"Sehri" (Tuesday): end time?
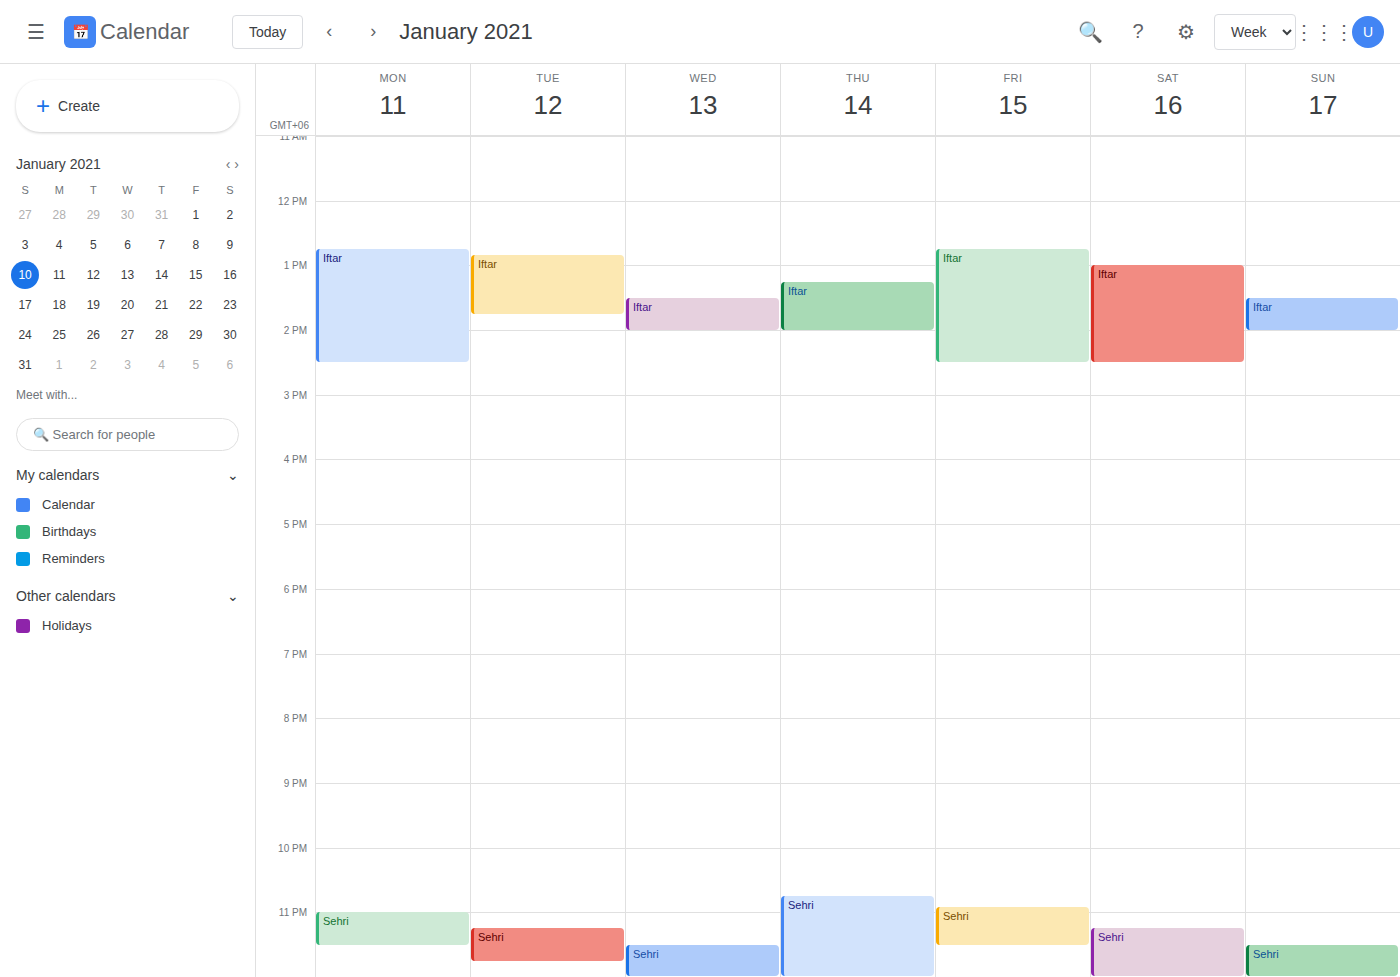
23:45